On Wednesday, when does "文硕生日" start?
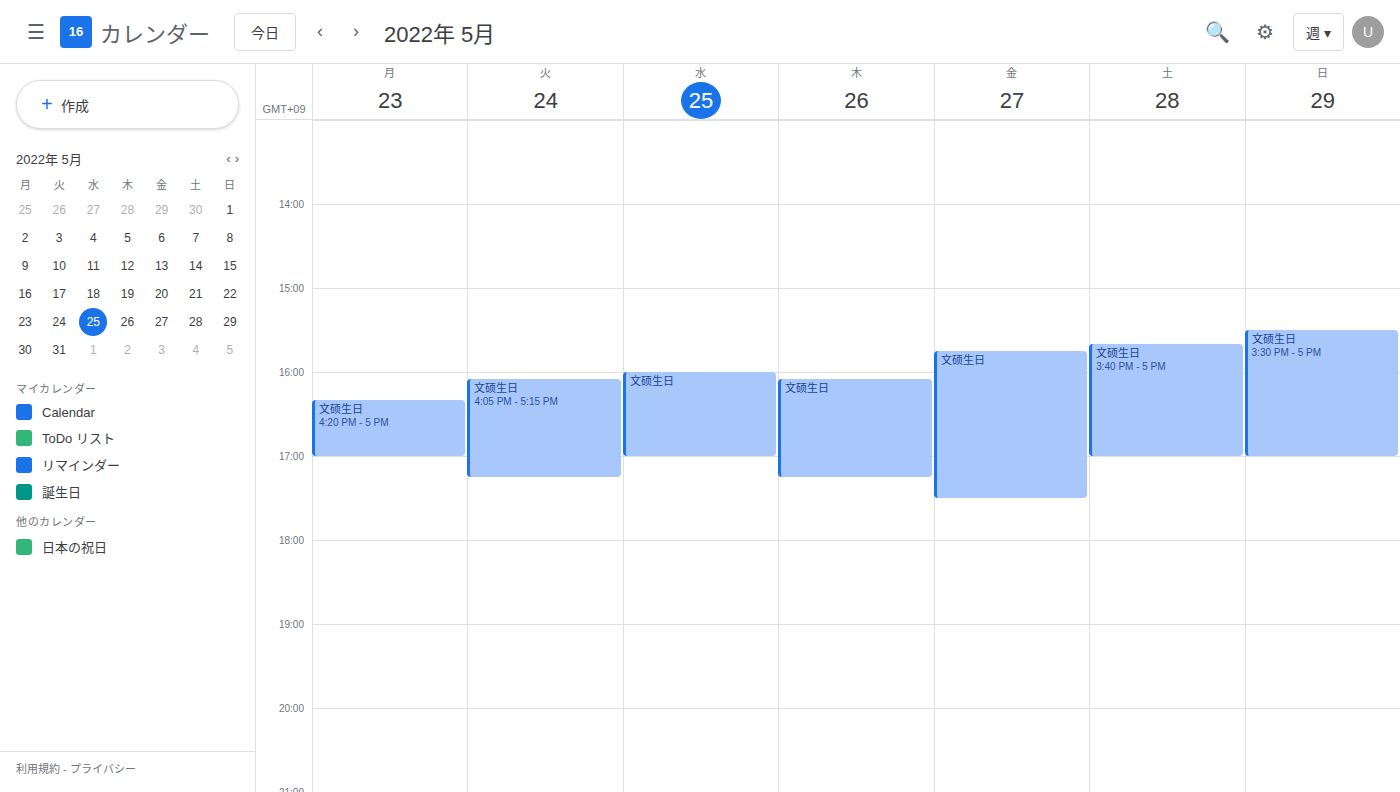
4:00 PM